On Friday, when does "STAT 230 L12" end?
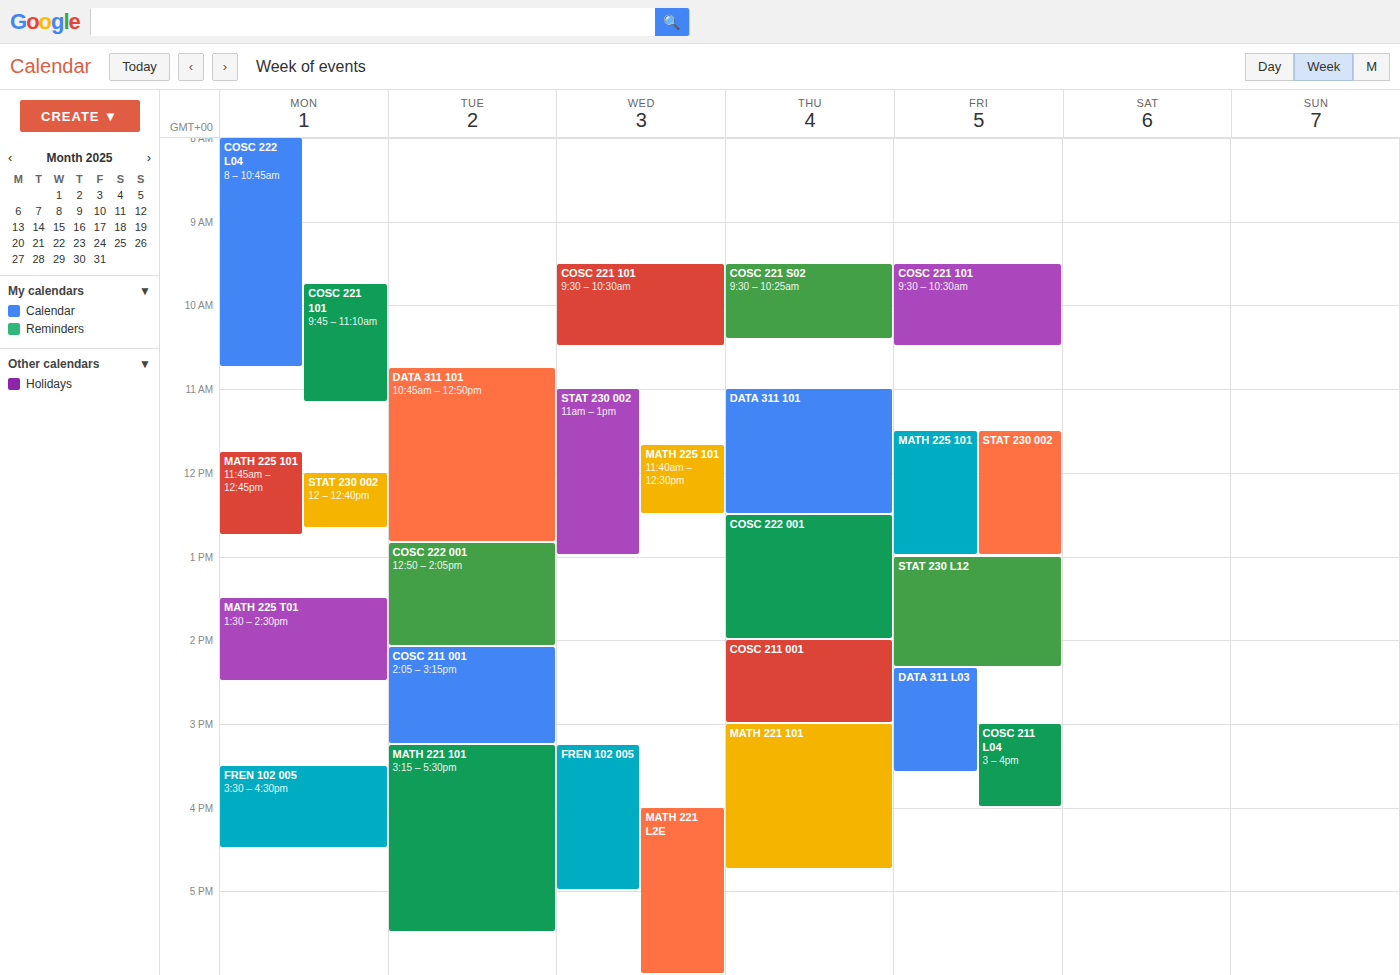
2:20 PM